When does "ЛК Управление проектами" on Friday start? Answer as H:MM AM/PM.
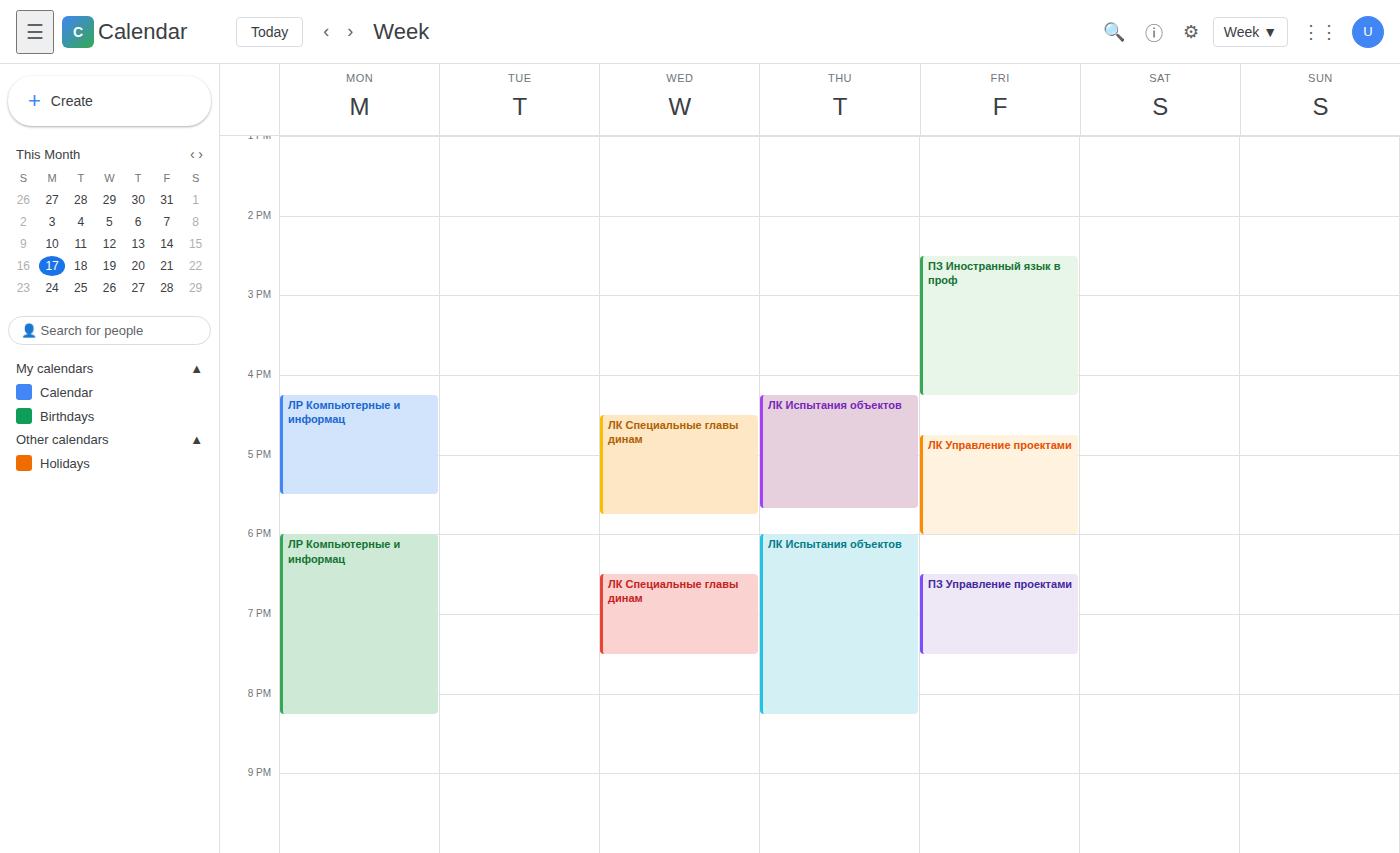
4:45 PM